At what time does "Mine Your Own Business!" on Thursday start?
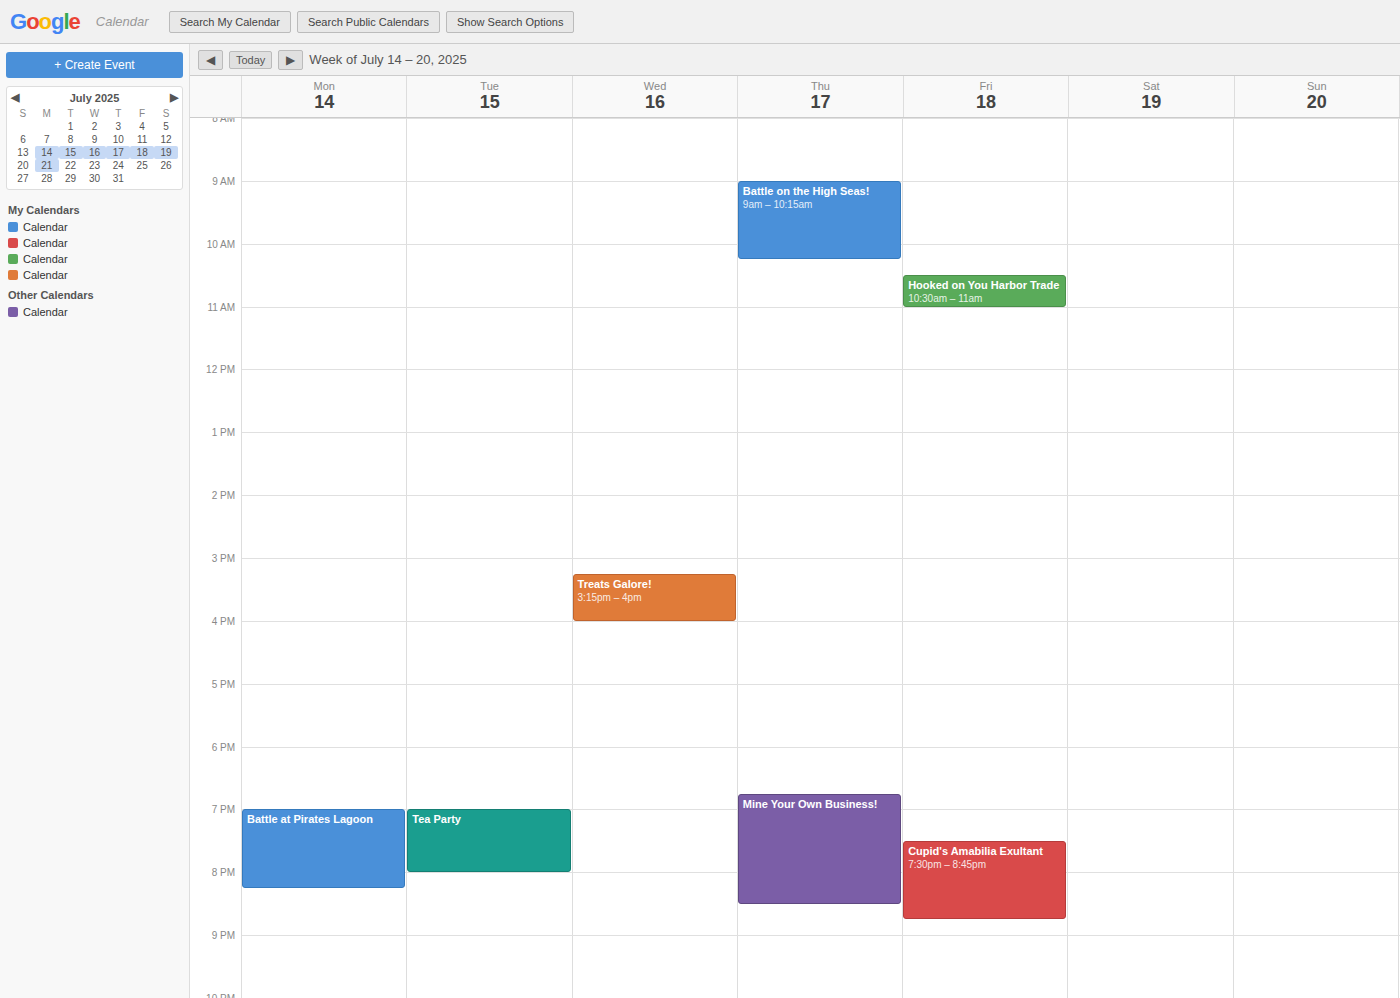
6:45 PM